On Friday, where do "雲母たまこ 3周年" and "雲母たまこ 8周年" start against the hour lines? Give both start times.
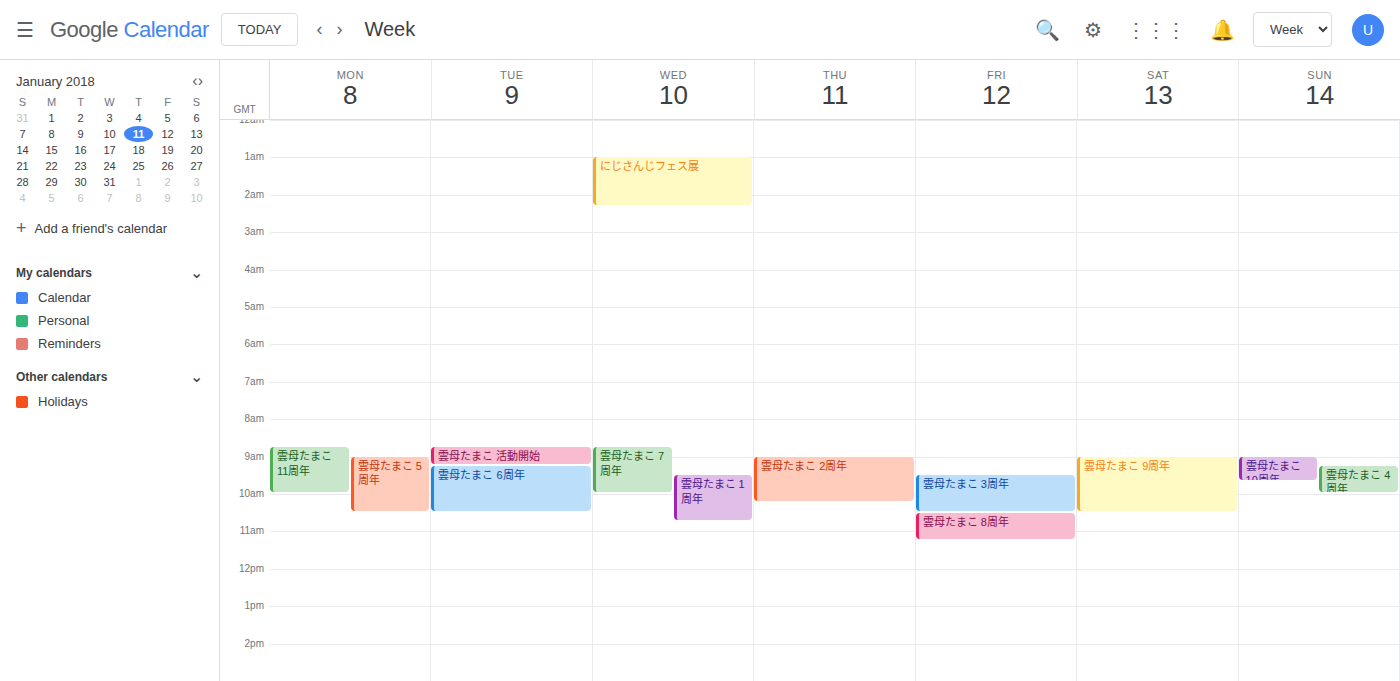
"雲母たまこ 3周年": 09:30, halfway between the 09:00 and 10:00 lines. "雲母たまこ 8周年": 10:30, halfway between the 10:00 and 11:00 lines.